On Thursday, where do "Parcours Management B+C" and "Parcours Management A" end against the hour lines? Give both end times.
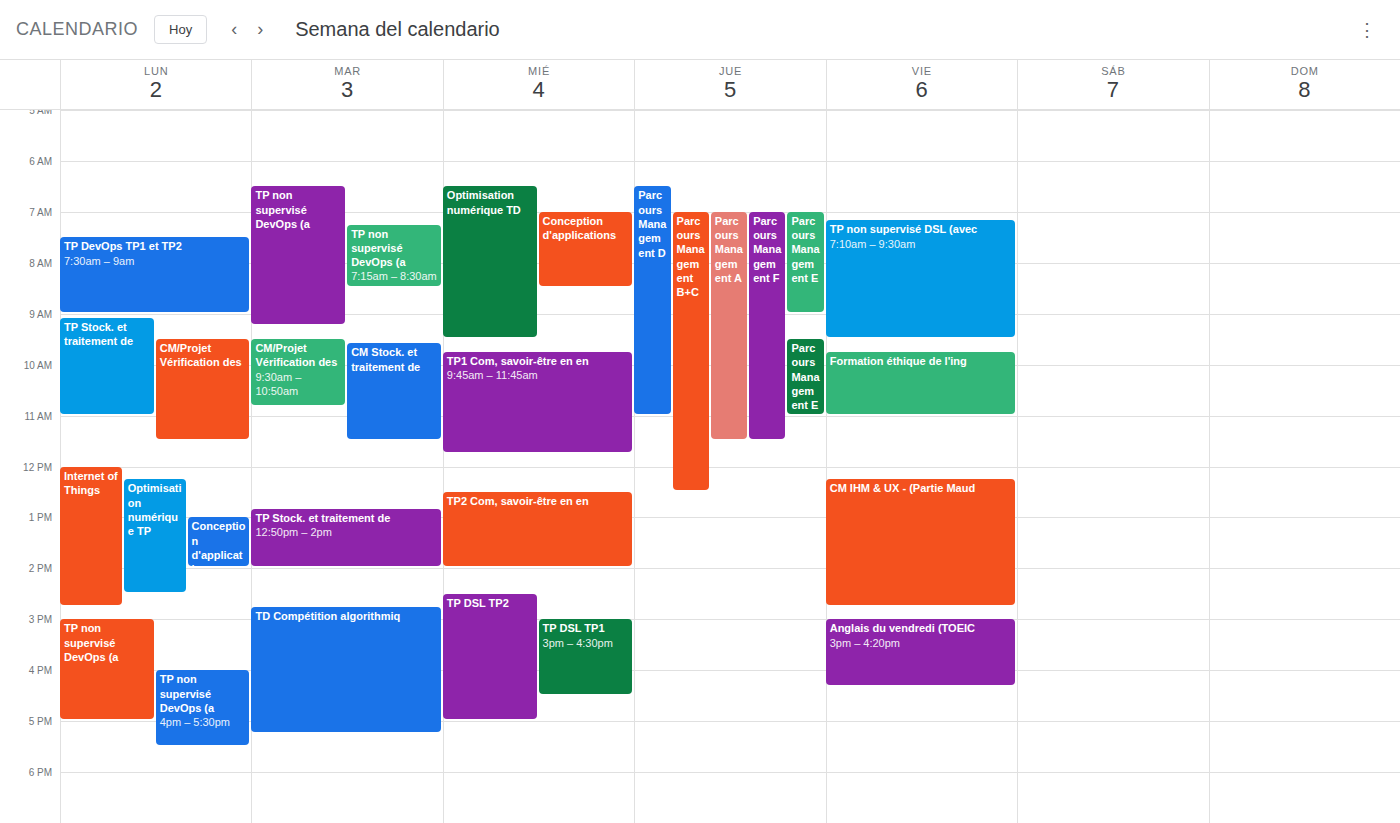
"Parcours Management B+C": 12:30 PM, halfway between the 12 PM and 1 PM lines. "Parcours Management A": 11:30 AM, halfway between the 11 AM and 12 PM lines.